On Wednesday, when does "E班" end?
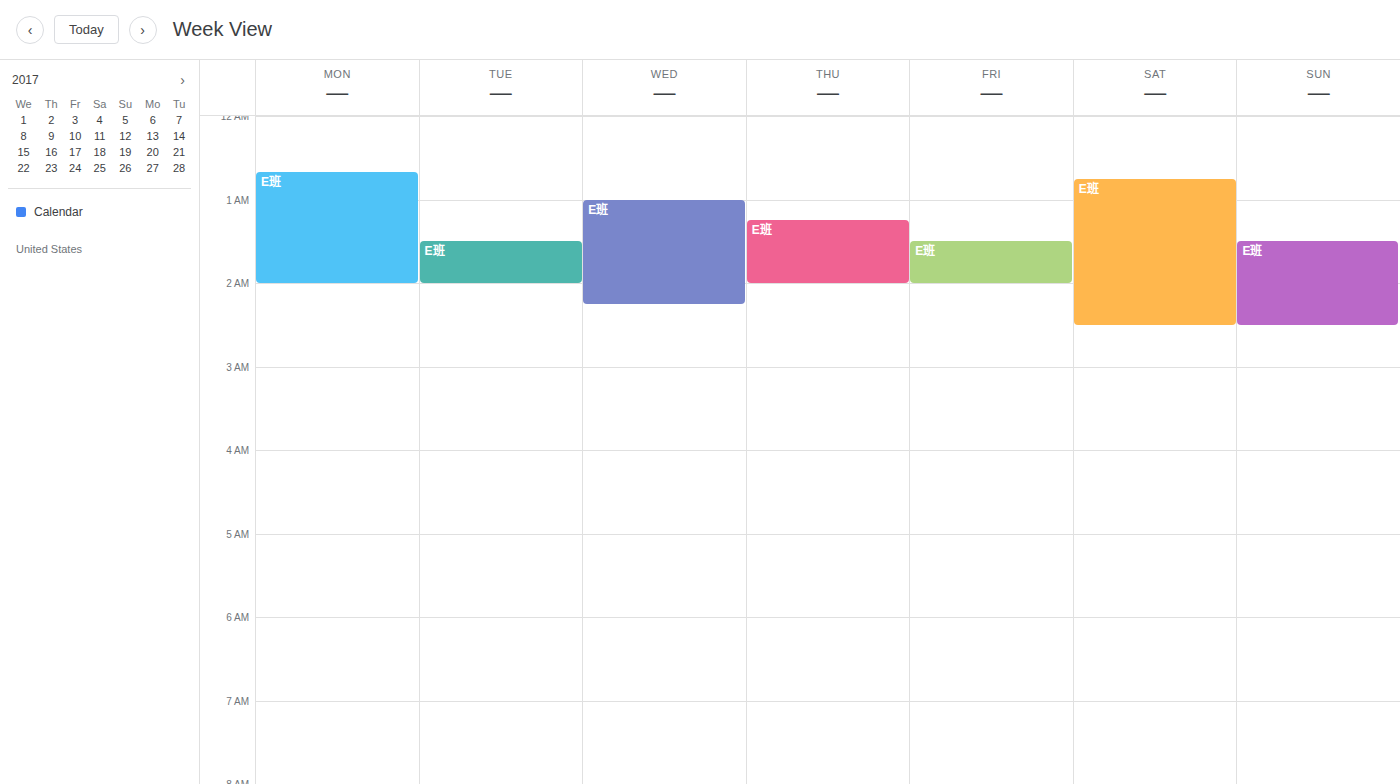
2:15 AM